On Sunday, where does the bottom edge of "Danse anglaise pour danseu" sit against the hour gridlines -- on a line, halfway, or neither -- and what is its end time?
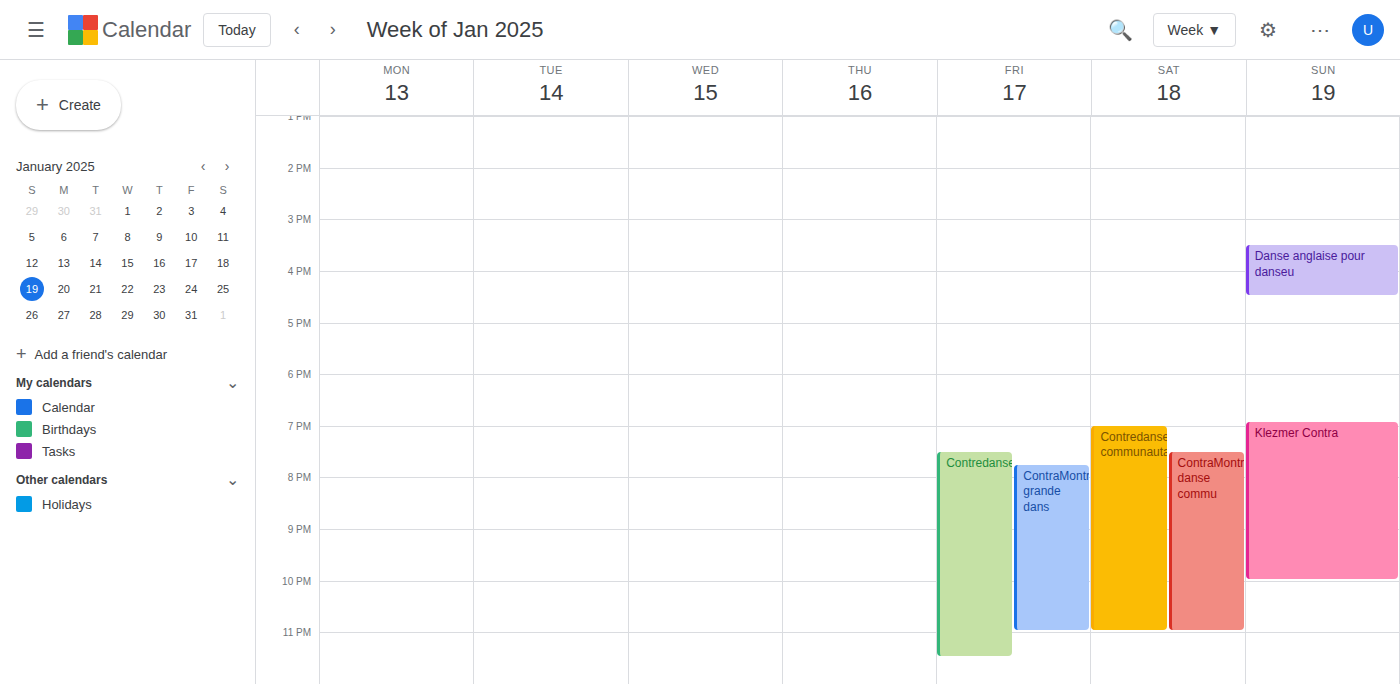
4:30 PM -- halfway between the 4 PM and 5 PM lines.